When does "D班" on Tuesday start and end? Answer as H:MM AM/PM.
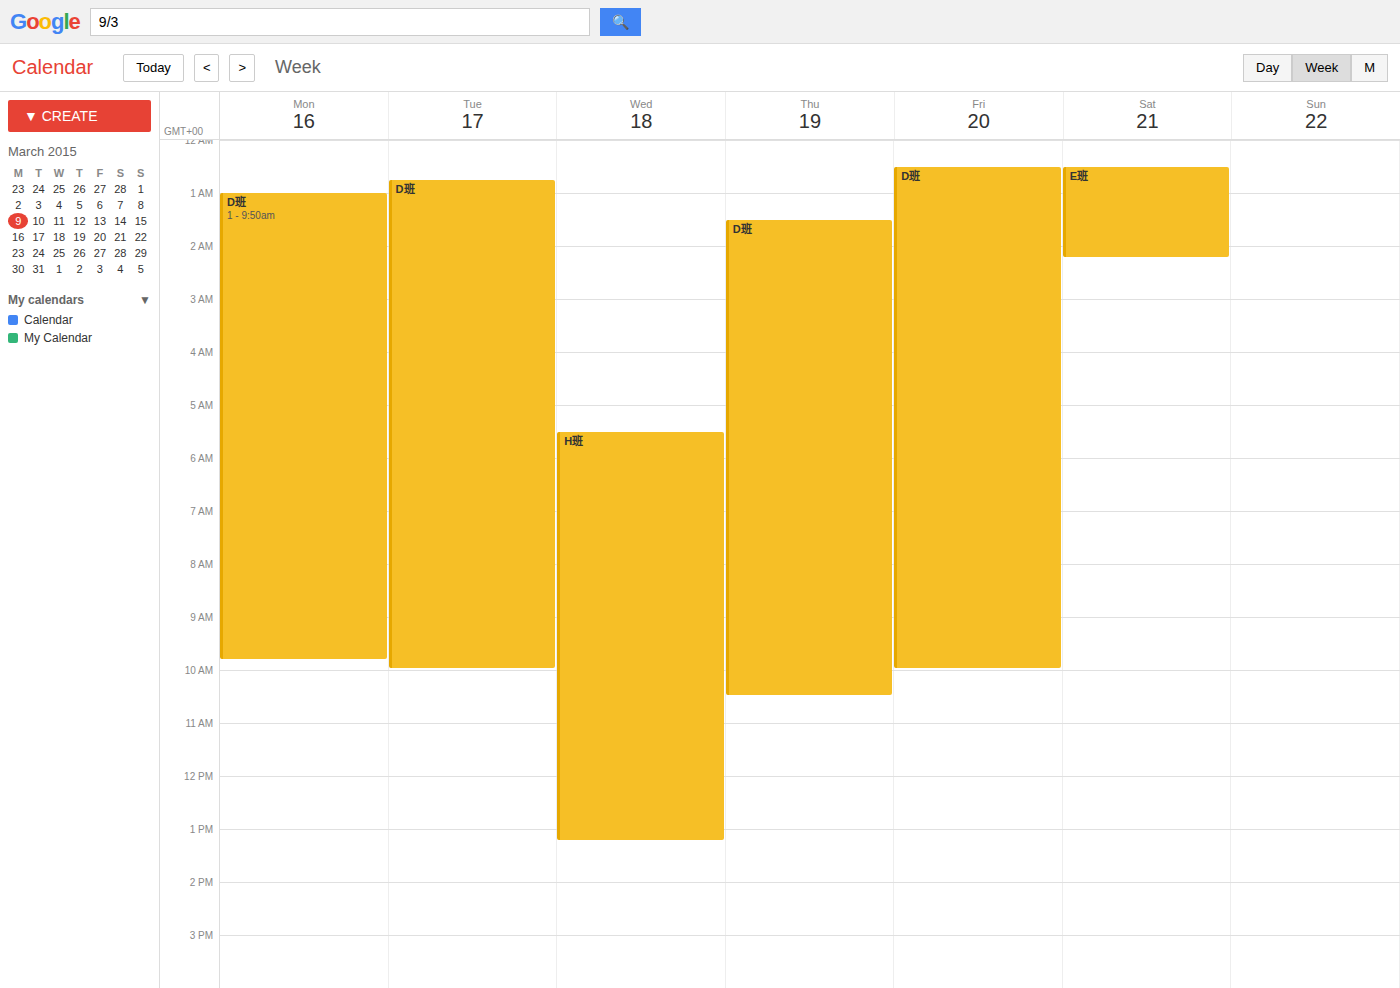
12:45 AM to 10:00 AM